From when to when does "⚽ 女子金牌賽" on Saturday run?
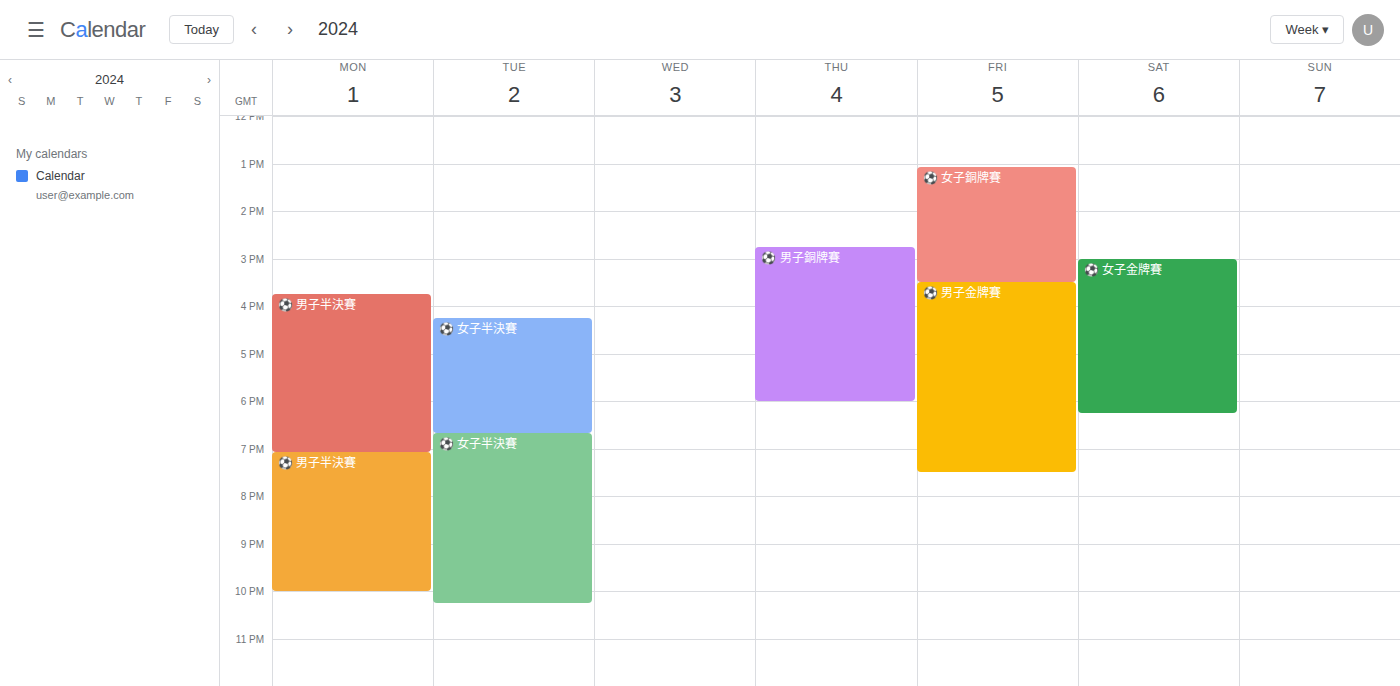
3:00 PM to 6:15 PM